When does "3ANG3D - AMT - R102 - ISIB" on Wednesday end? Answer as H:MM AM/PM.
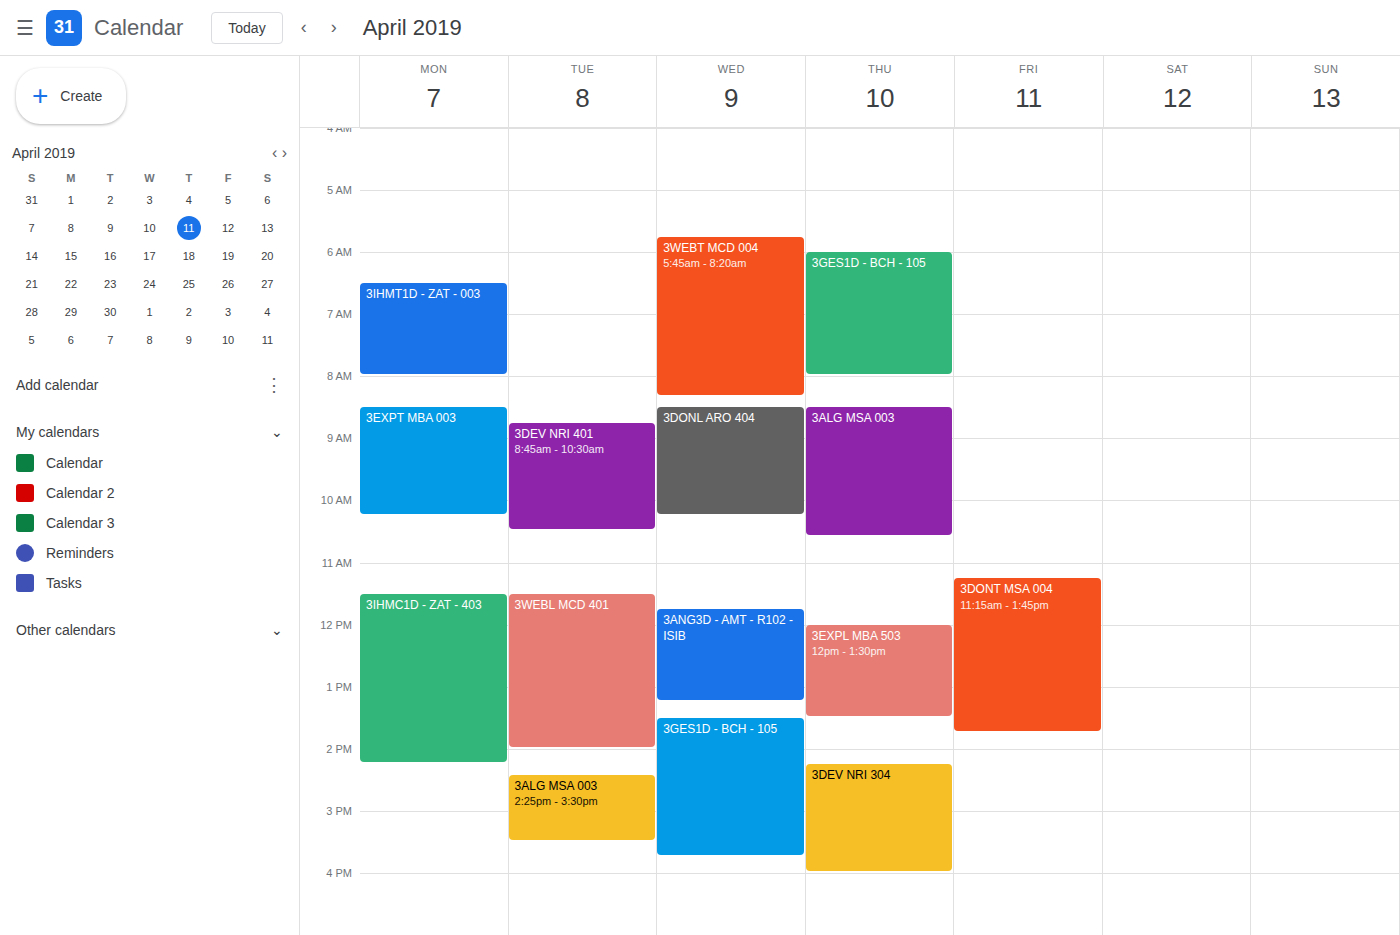
1:15 PM